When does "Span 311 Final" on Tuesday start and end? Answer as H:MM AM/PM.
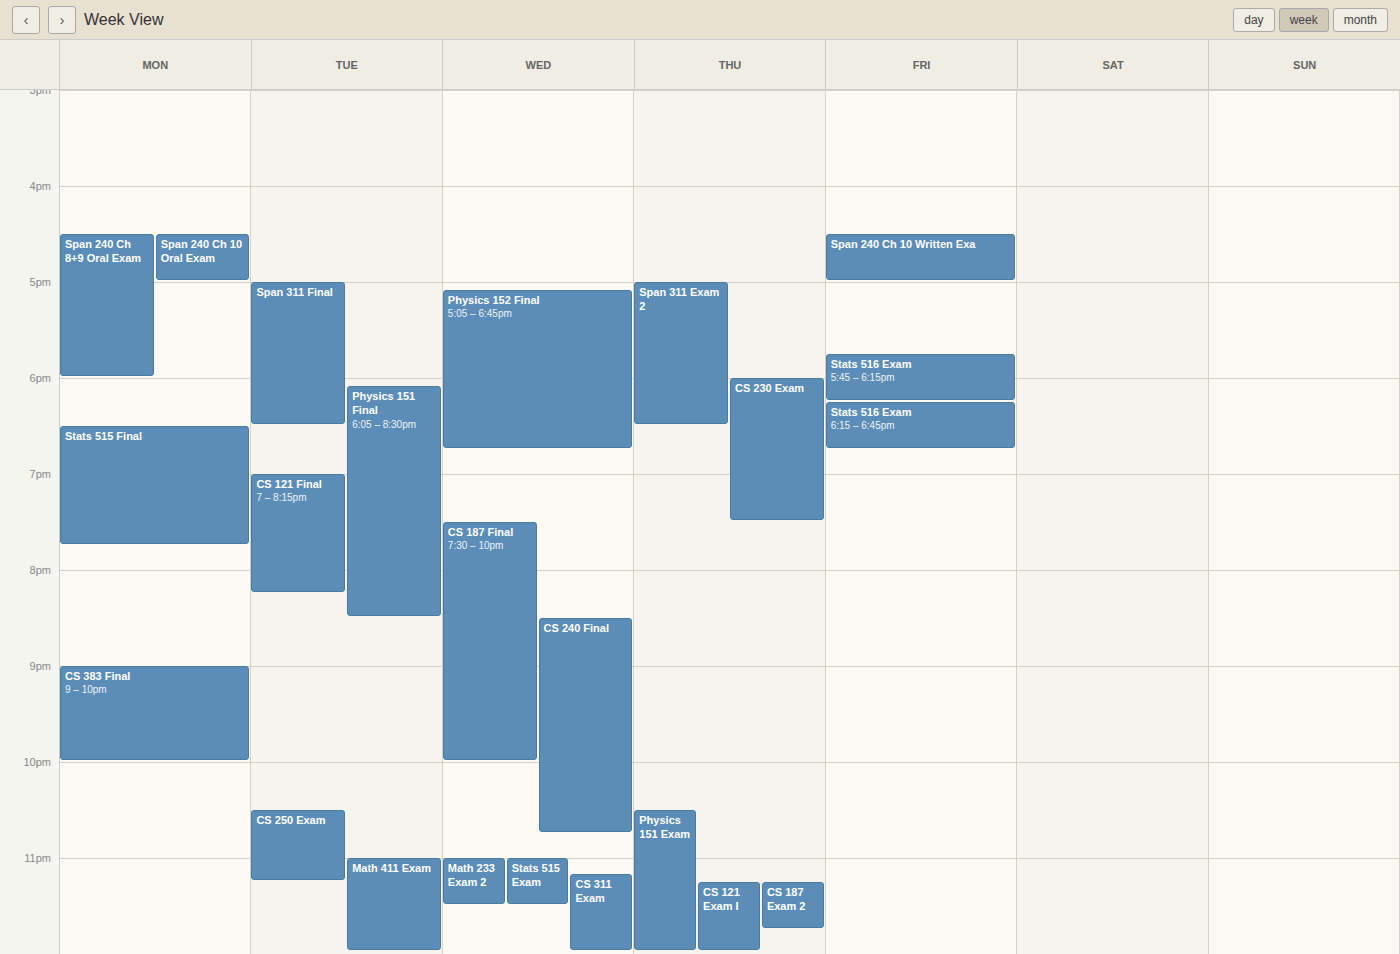
5:00 PM to 6:30 PM